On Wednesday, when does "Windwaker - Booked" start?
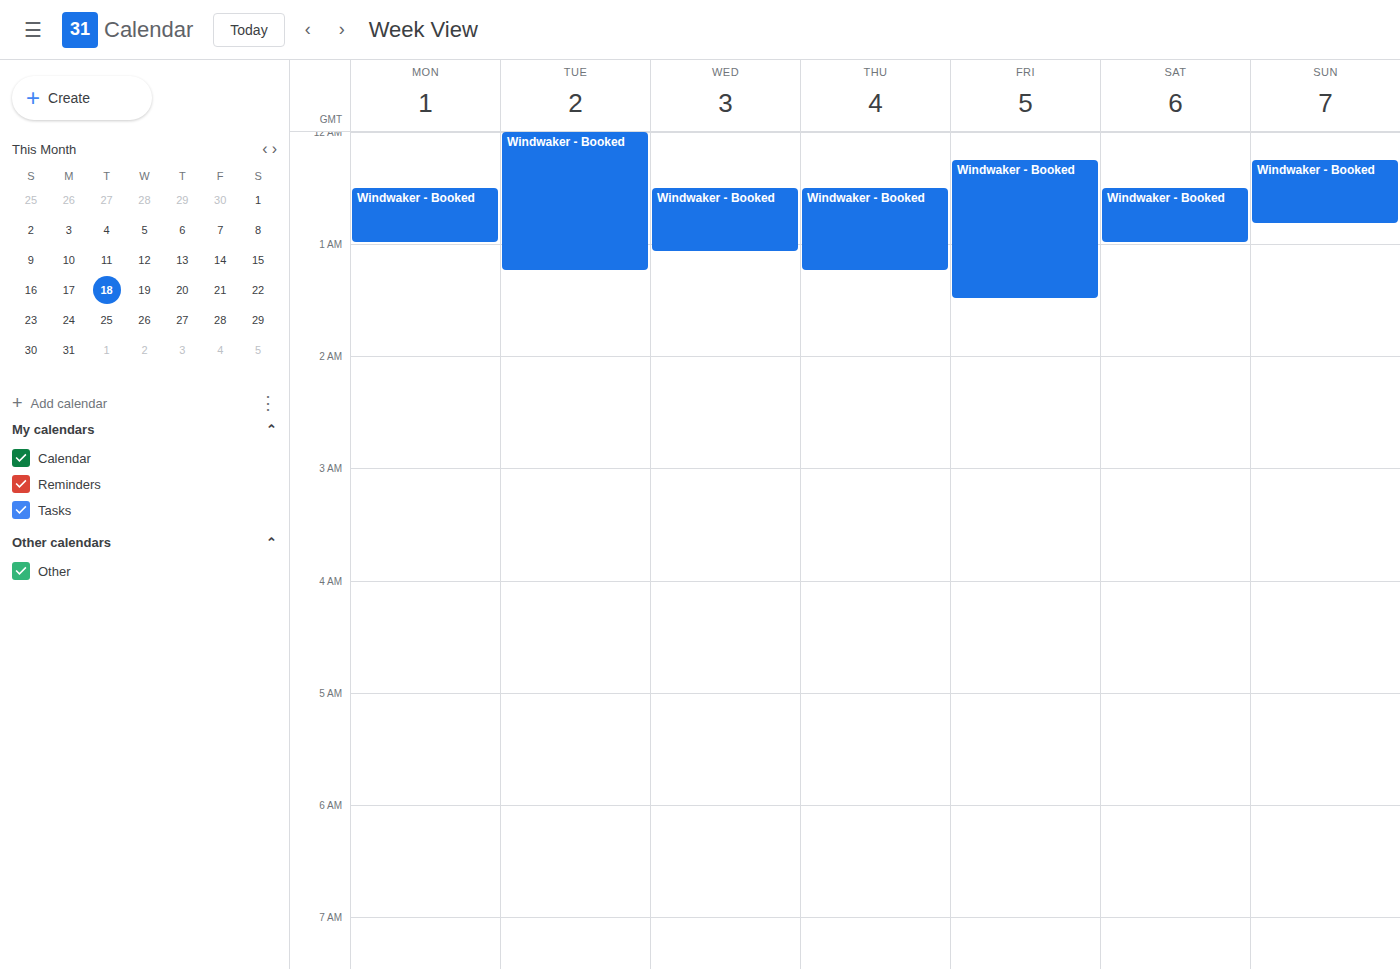
12:30 AM